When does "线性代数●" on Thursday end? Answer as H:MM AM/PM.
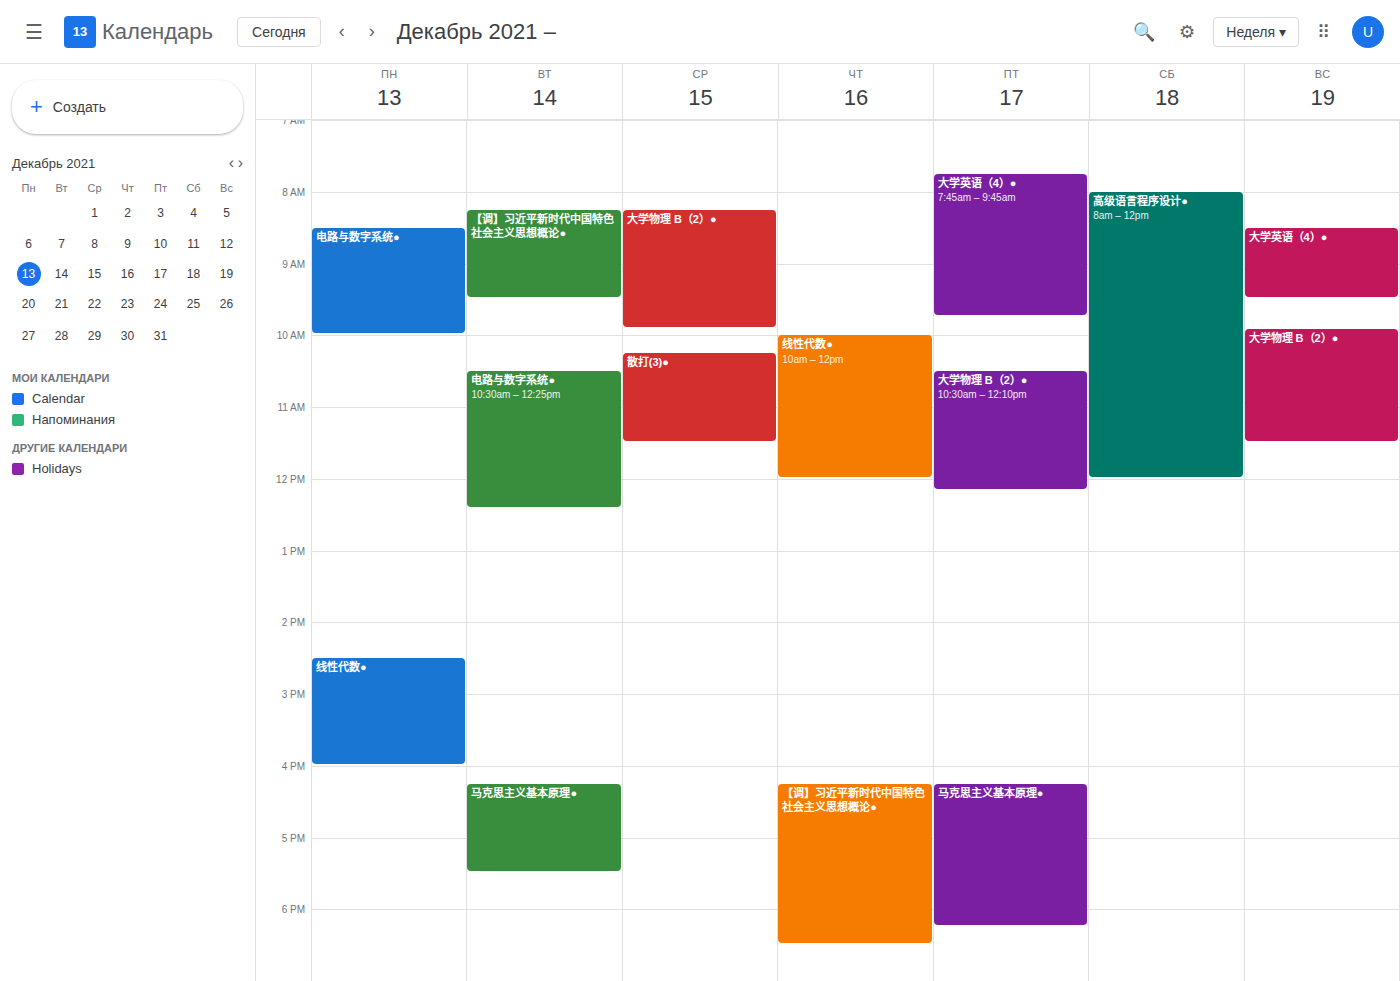
12:00 PM